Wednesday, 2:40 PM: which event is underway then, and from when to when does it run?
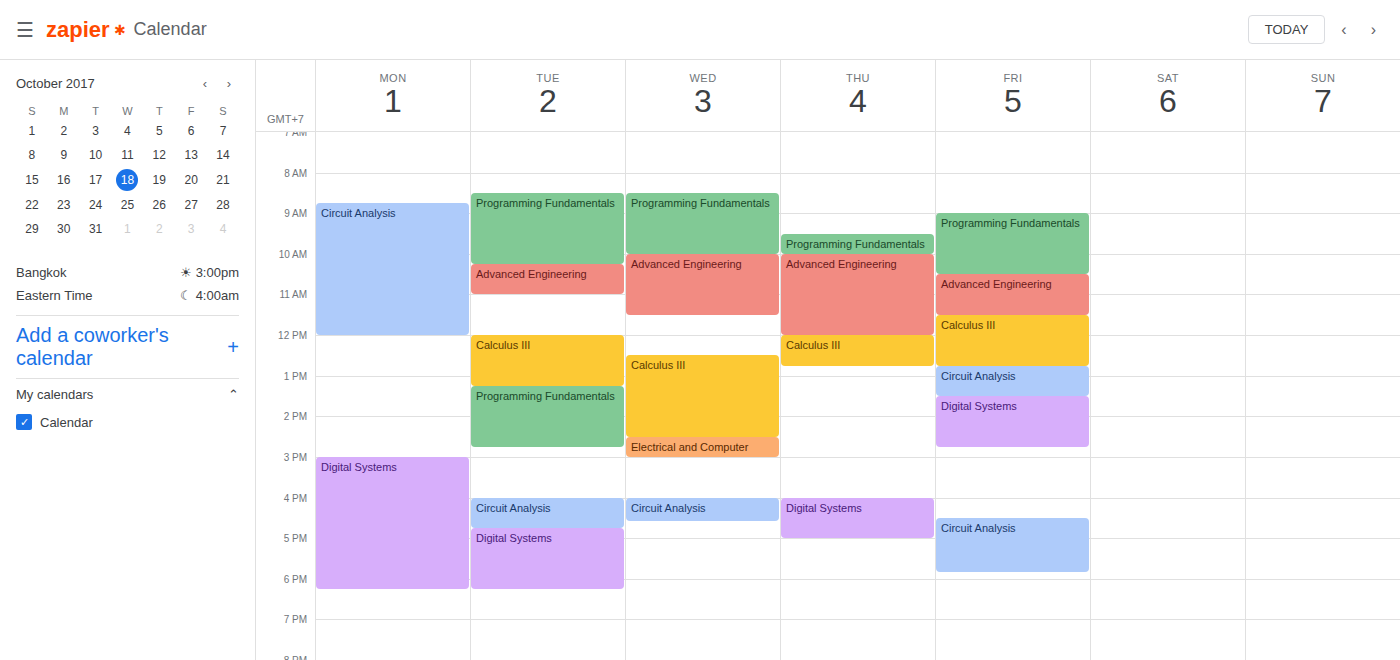
"Electrical and Computer", 2:30 PM to 3:00 PM